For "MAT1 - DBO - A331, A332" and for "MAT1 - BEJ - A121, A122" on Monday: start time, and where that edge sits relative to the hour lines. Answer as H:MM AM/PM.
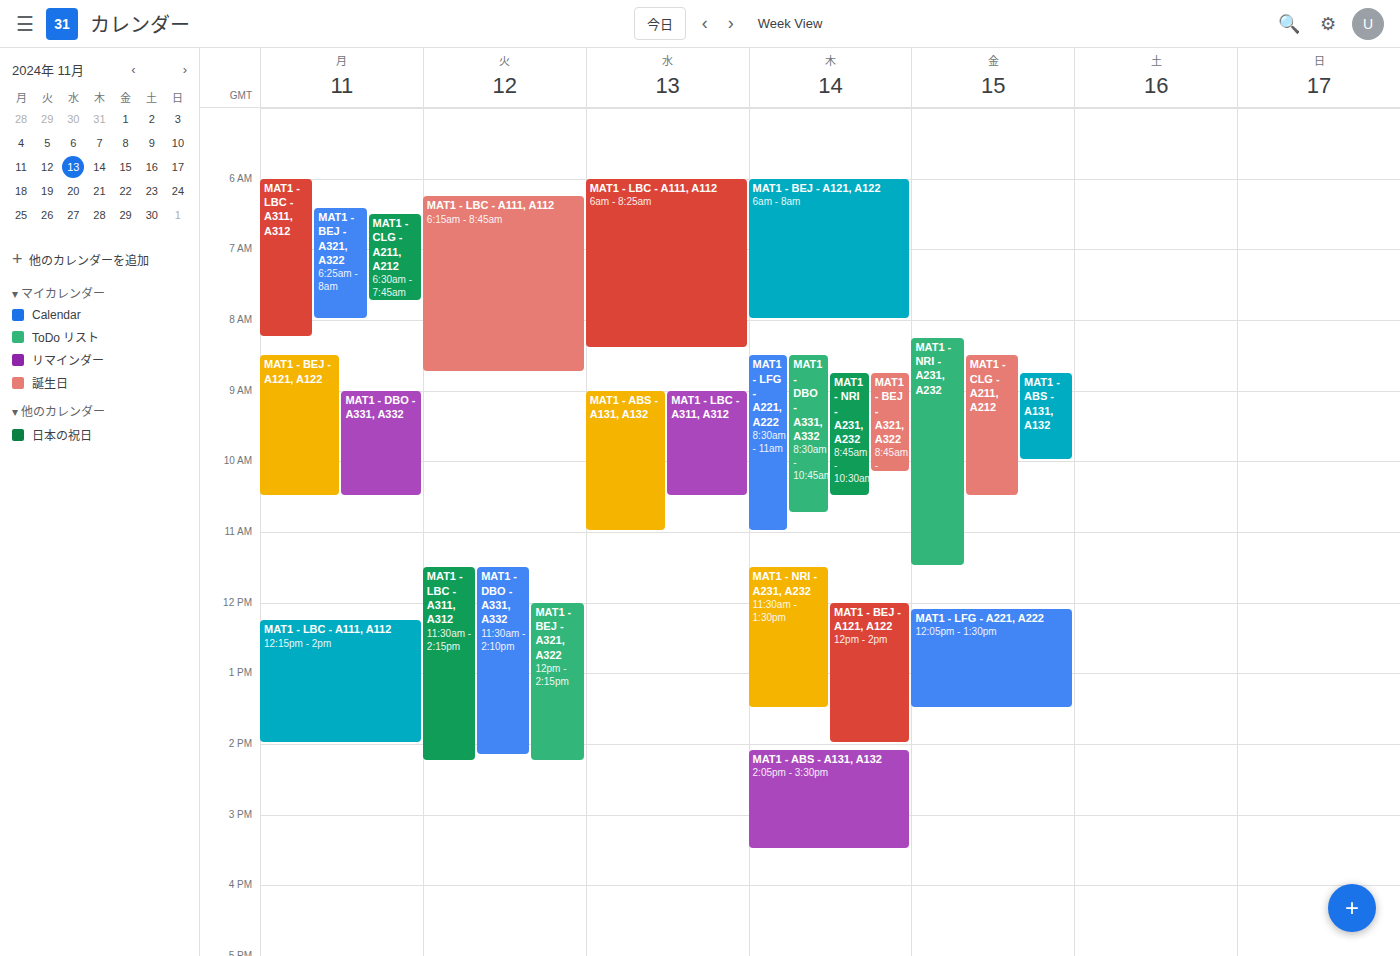
"MAT1 - DBO - A331, A332": 9:00 AM, exactly on the 9 AM line. "MAT1 - BEJ - A121, A122": 8:30 AM, halfway between the 8 AM and 9 AM lines.